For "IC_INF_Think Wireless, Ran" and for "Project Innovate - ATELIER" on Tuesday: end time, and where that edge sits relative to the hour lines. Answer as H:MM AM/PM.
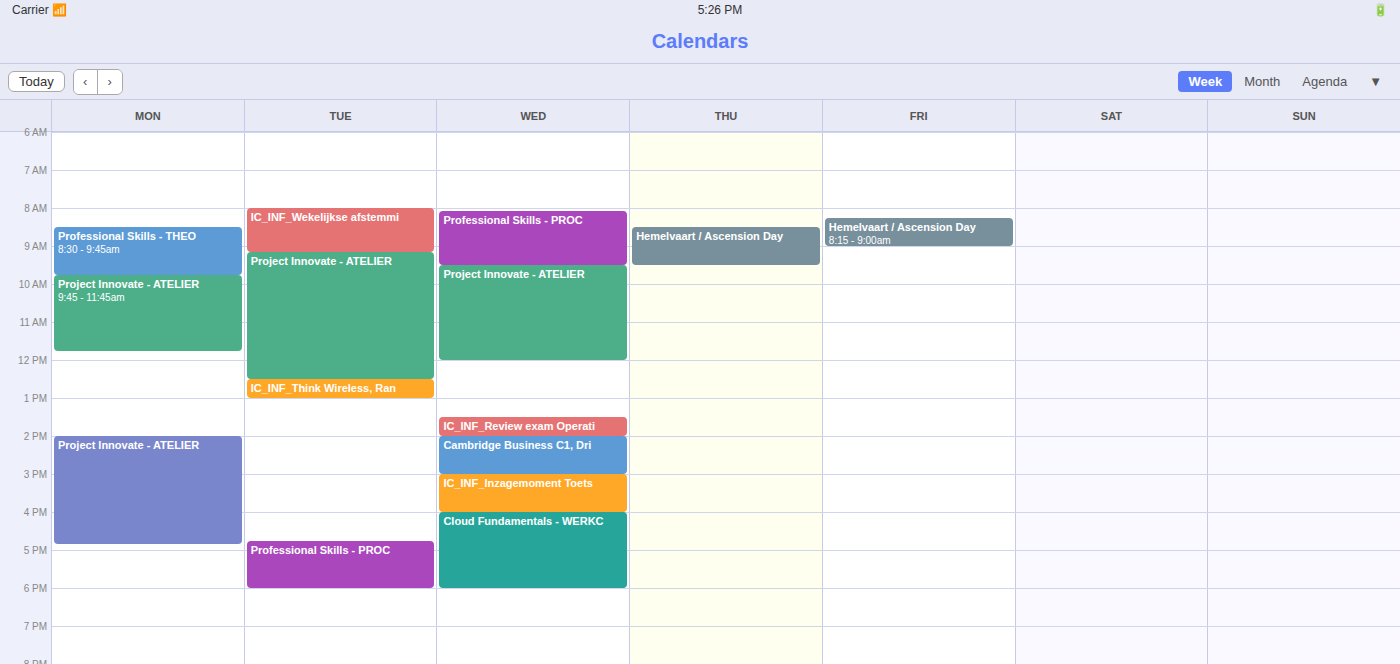
"IC_INF_Think Wireless, Ran": 1:00 PM, exactly on the 1 PM line. "Project Innovate - ATELIER": 12:30 PM, halfway between the 12 PM and 1 PM lines.